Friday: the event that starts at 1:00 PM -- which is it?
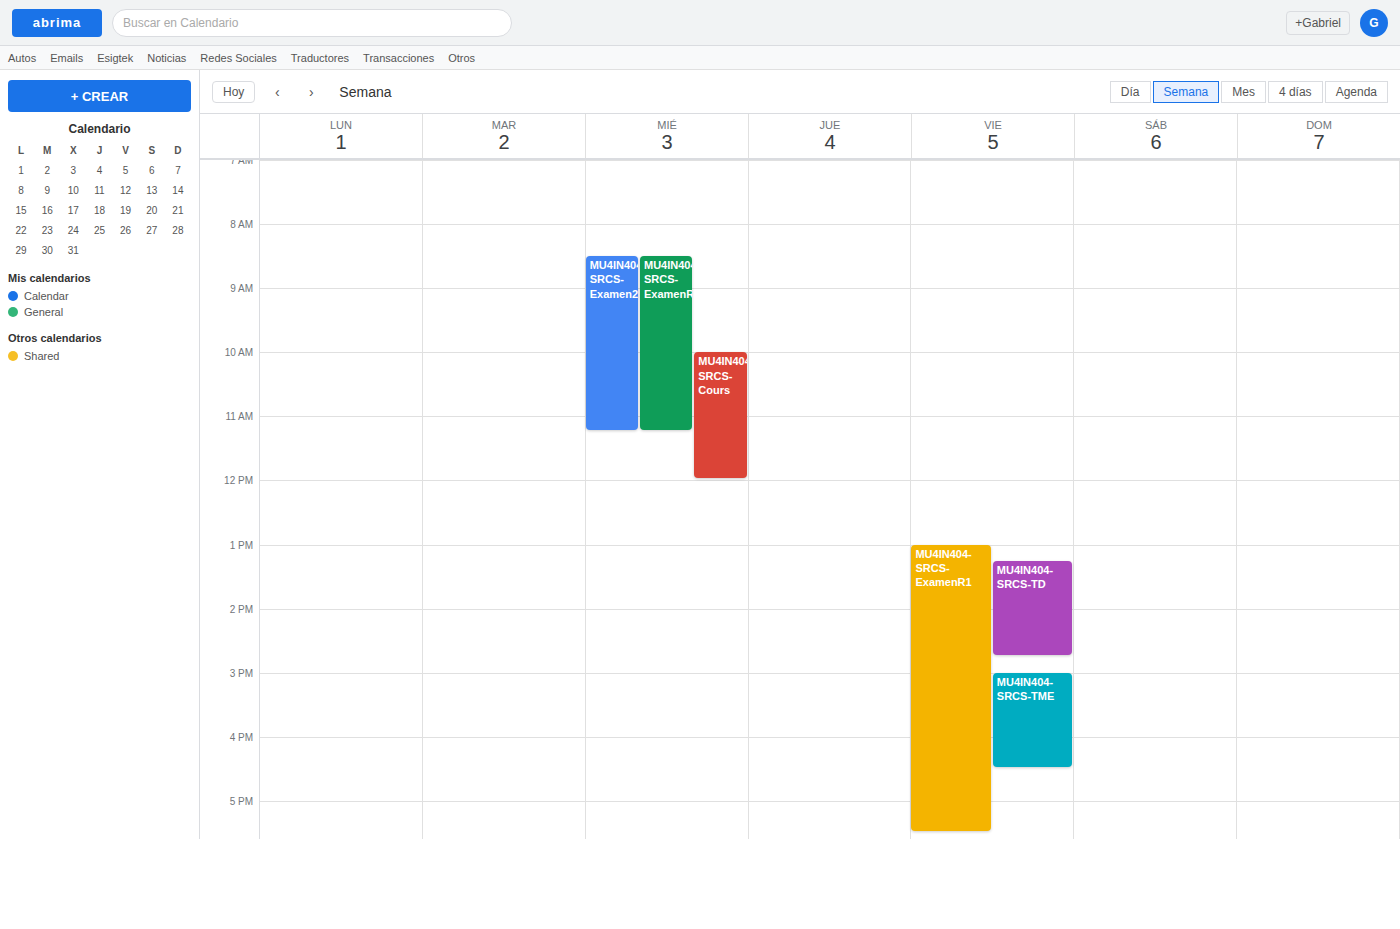
"MU4IN404-SRCS-ExamenR1"